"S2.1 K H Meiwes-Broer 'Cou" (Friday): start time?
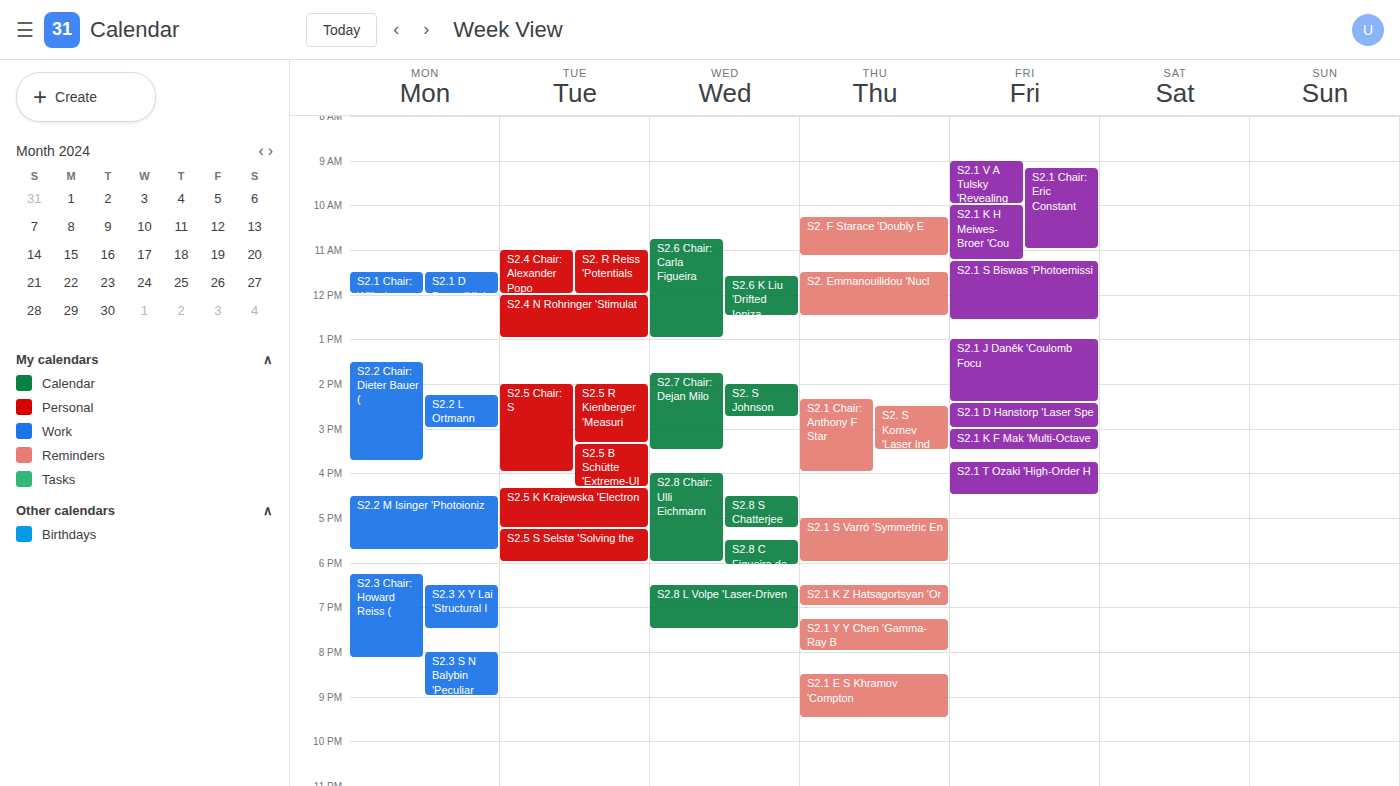
10:00 AM